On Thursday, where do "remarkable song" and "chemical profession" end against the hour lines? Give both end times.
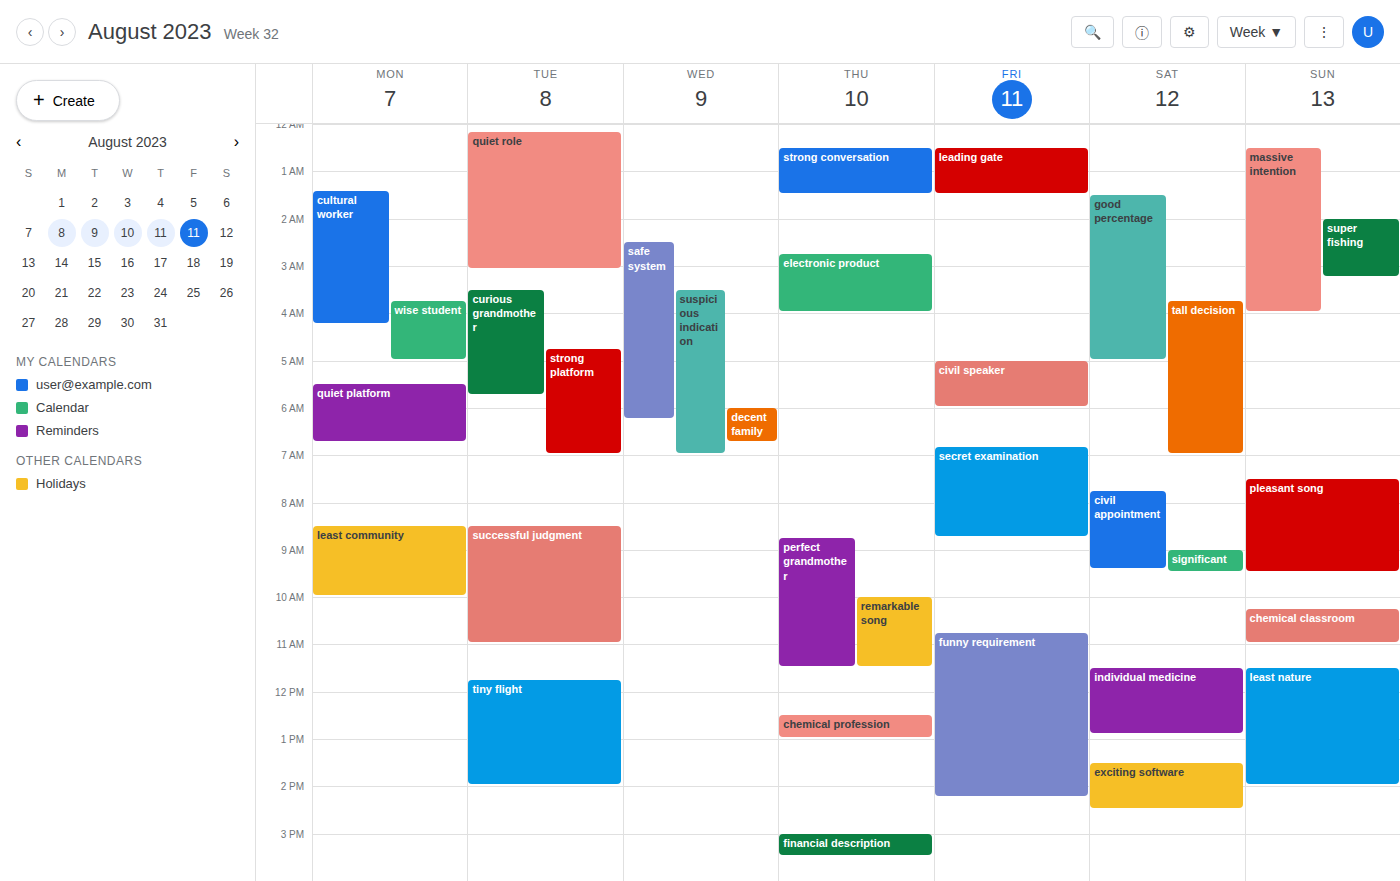
"remarkable song": 11:30 AM, halfway between the 11 AM and 12 PM lines. "chemical profession": 1:00 PM, exactly on the 1 PM line.